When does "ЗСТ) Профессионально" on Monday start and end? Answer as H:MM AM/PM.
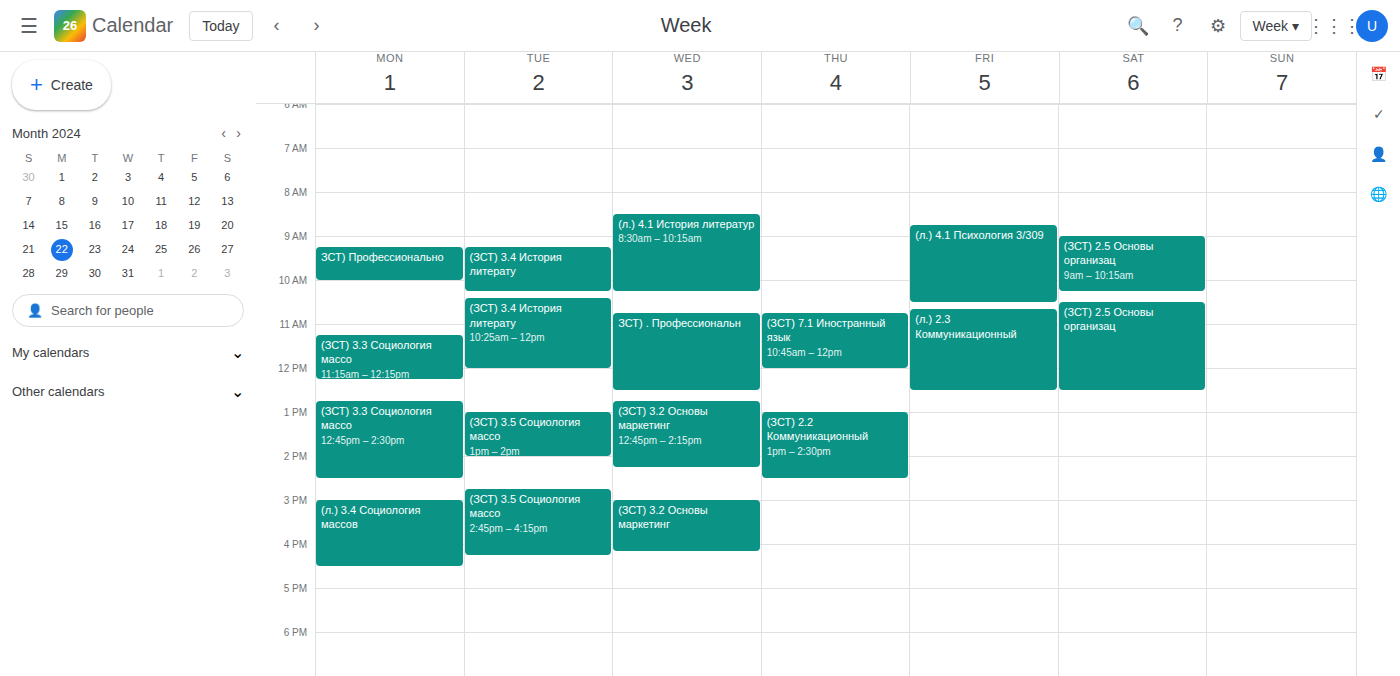
9:15 AM to 10:00 AM